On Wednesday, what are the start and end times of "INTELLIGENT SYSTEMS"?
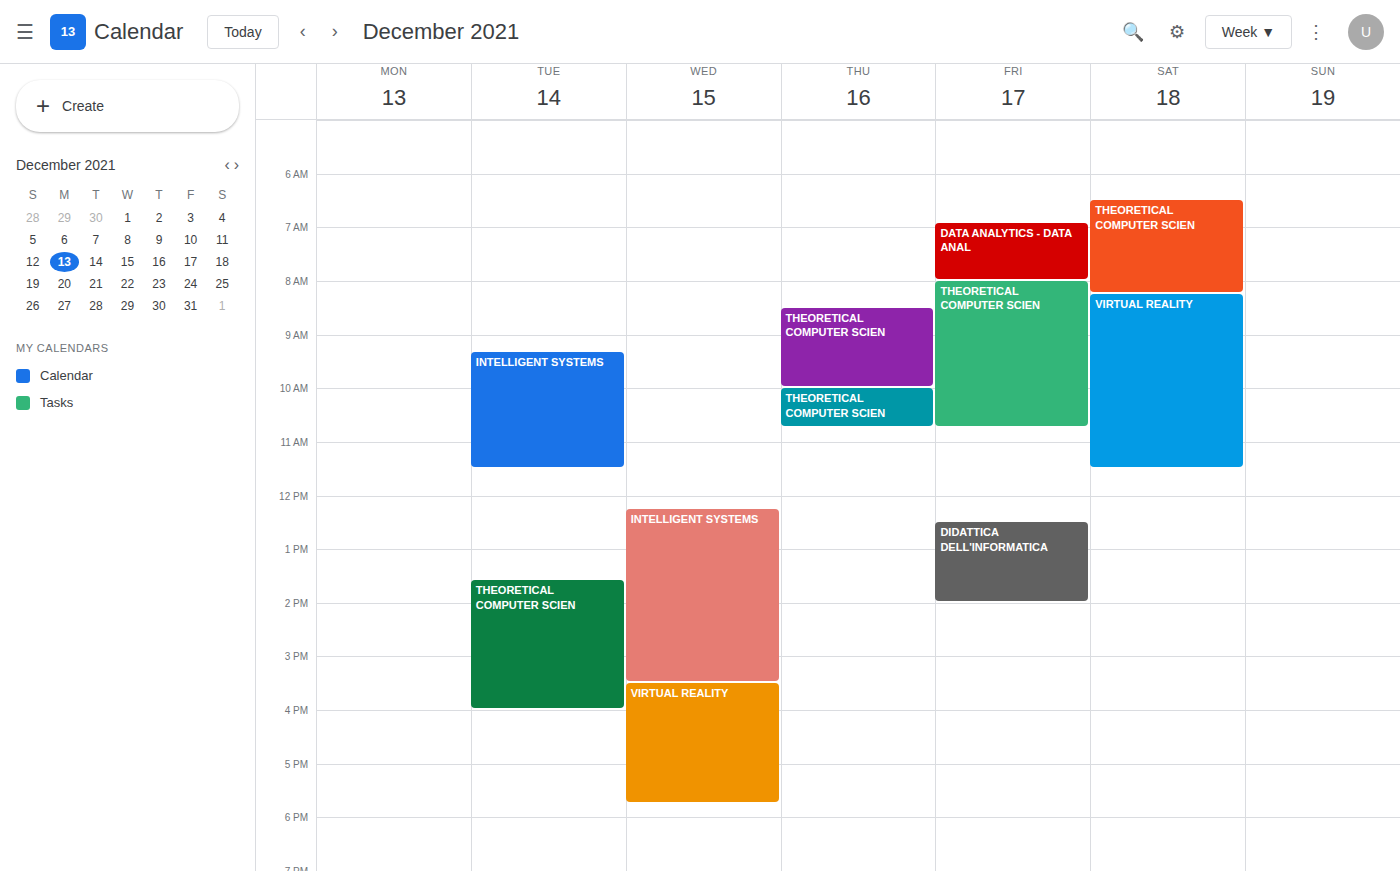
12:15 PM to 3:30 PM